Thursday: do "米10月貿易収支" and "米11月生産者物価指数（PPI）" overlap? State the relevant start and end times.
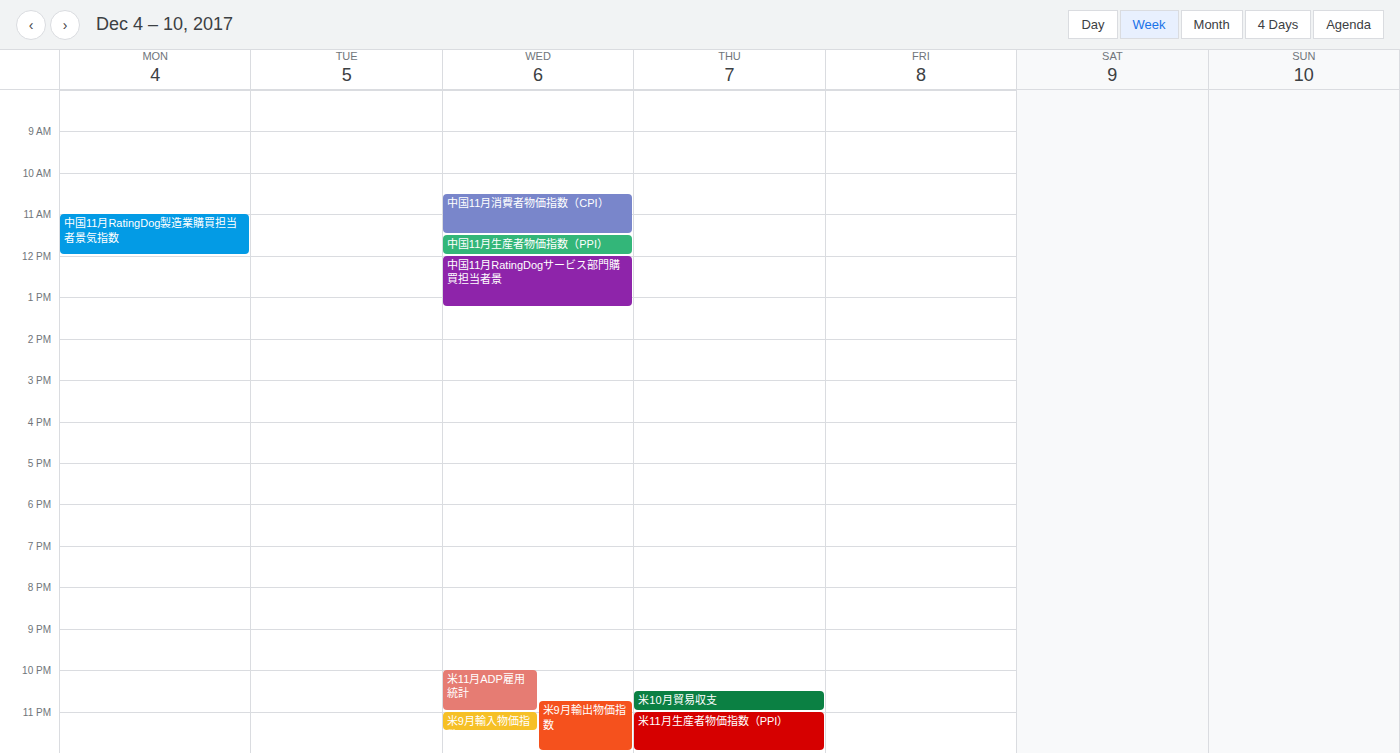
"米10月貿易収支" ends at 11:00 PM, exactly when "米11月生産者物価指数（PPI）" starts -- they touch but do not overlap.